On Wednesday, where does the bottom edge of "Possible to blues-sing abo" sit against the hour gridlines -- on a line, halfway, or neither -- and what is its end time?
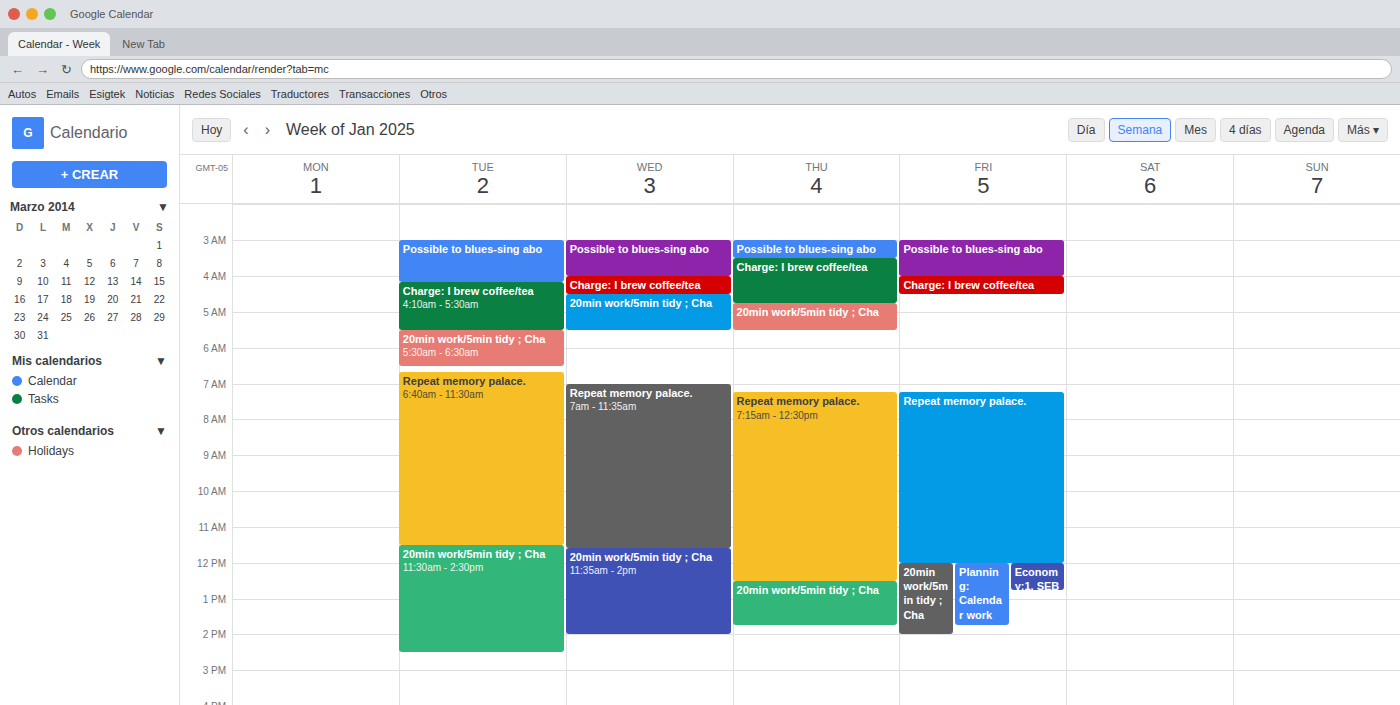
4:00 AM -- exactly on the 4 AM line.